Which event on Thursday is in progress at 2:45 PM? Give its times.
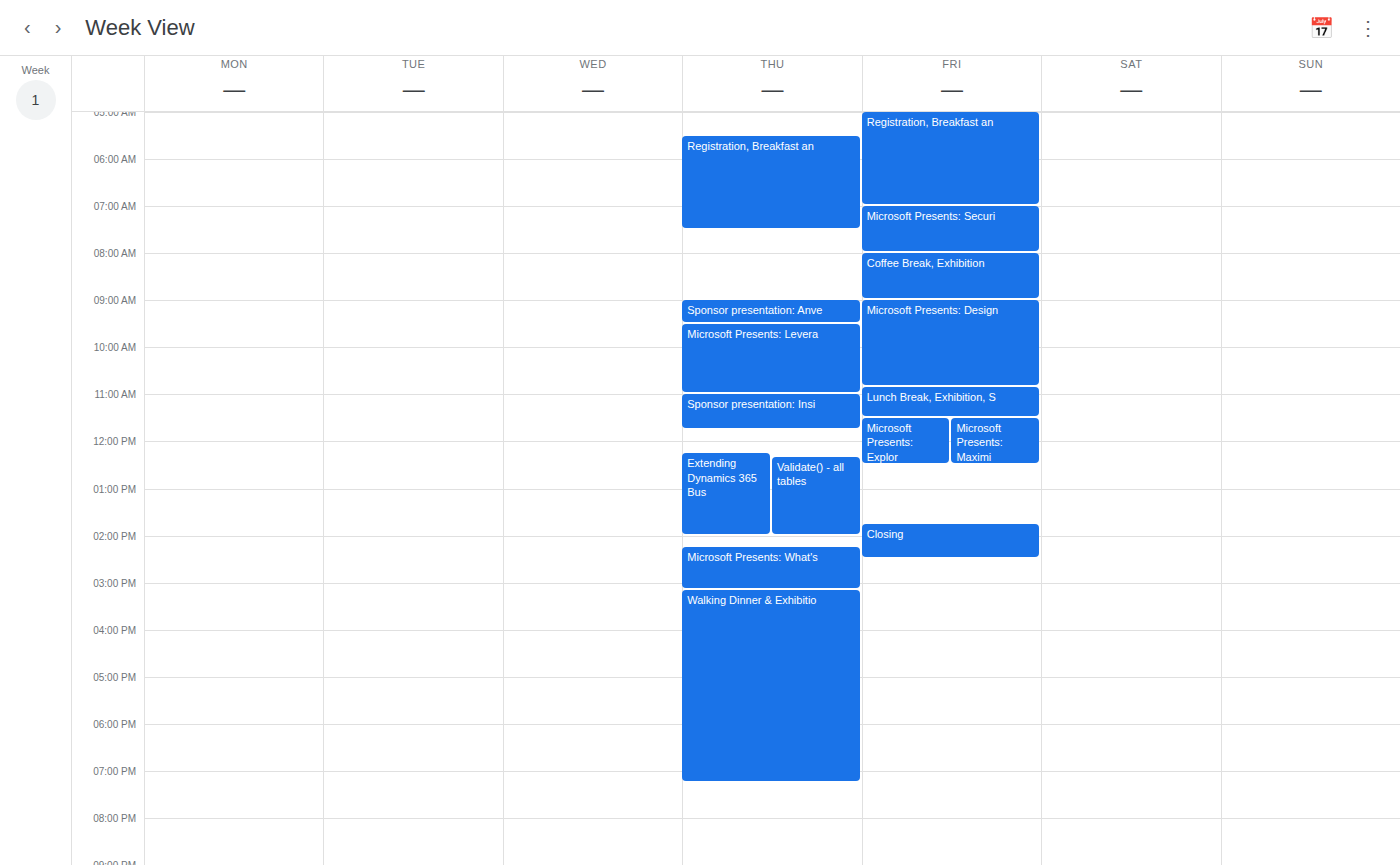
"Microsoft Presents: What's", 2:15 PM to 3:10 PM